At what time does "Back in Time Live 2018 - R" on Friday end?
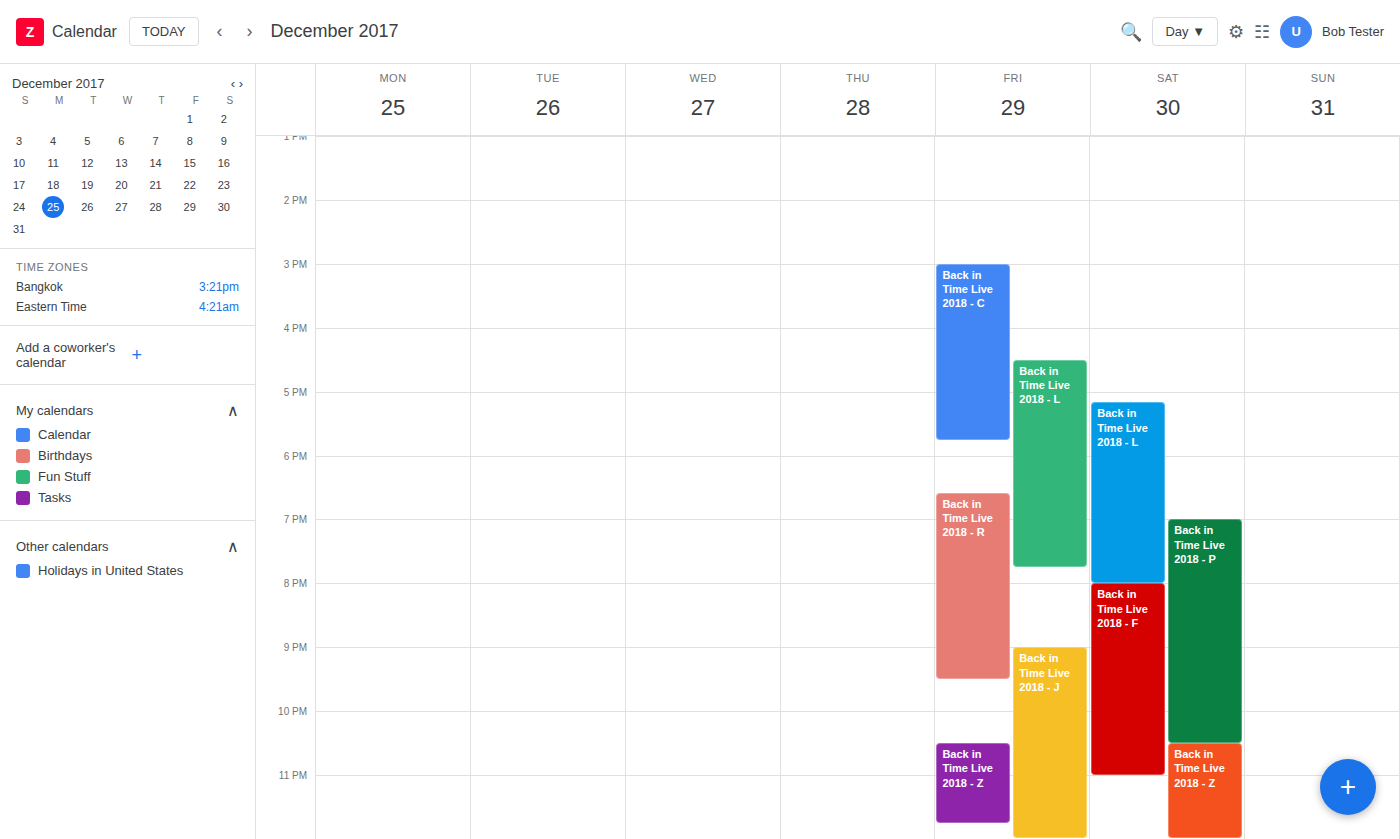
9:30 PM